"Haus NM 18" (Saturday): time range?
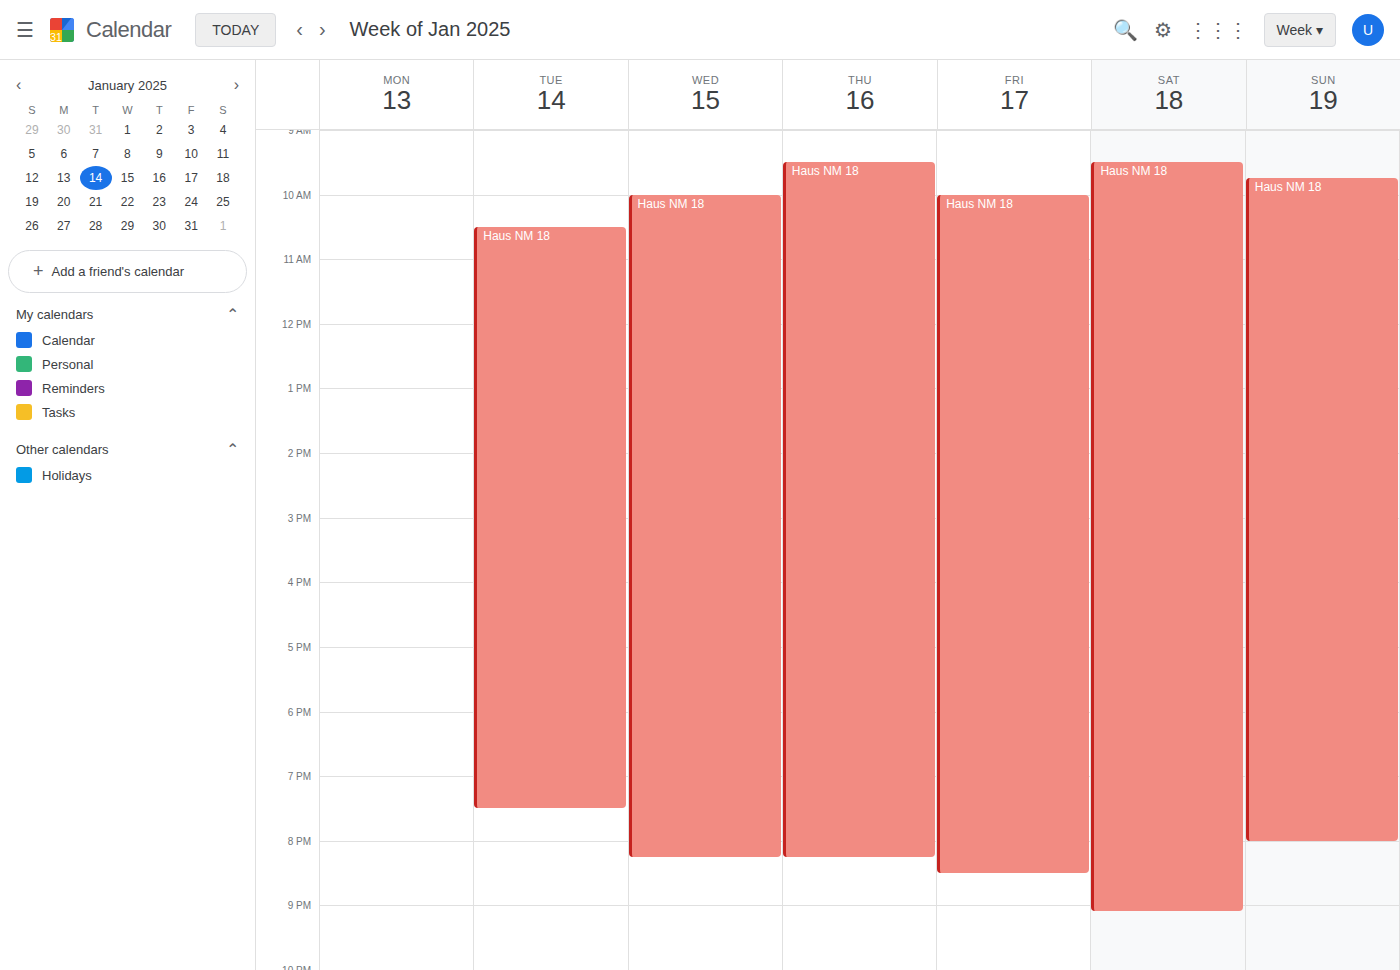
9:30 AM to 9:05 PM